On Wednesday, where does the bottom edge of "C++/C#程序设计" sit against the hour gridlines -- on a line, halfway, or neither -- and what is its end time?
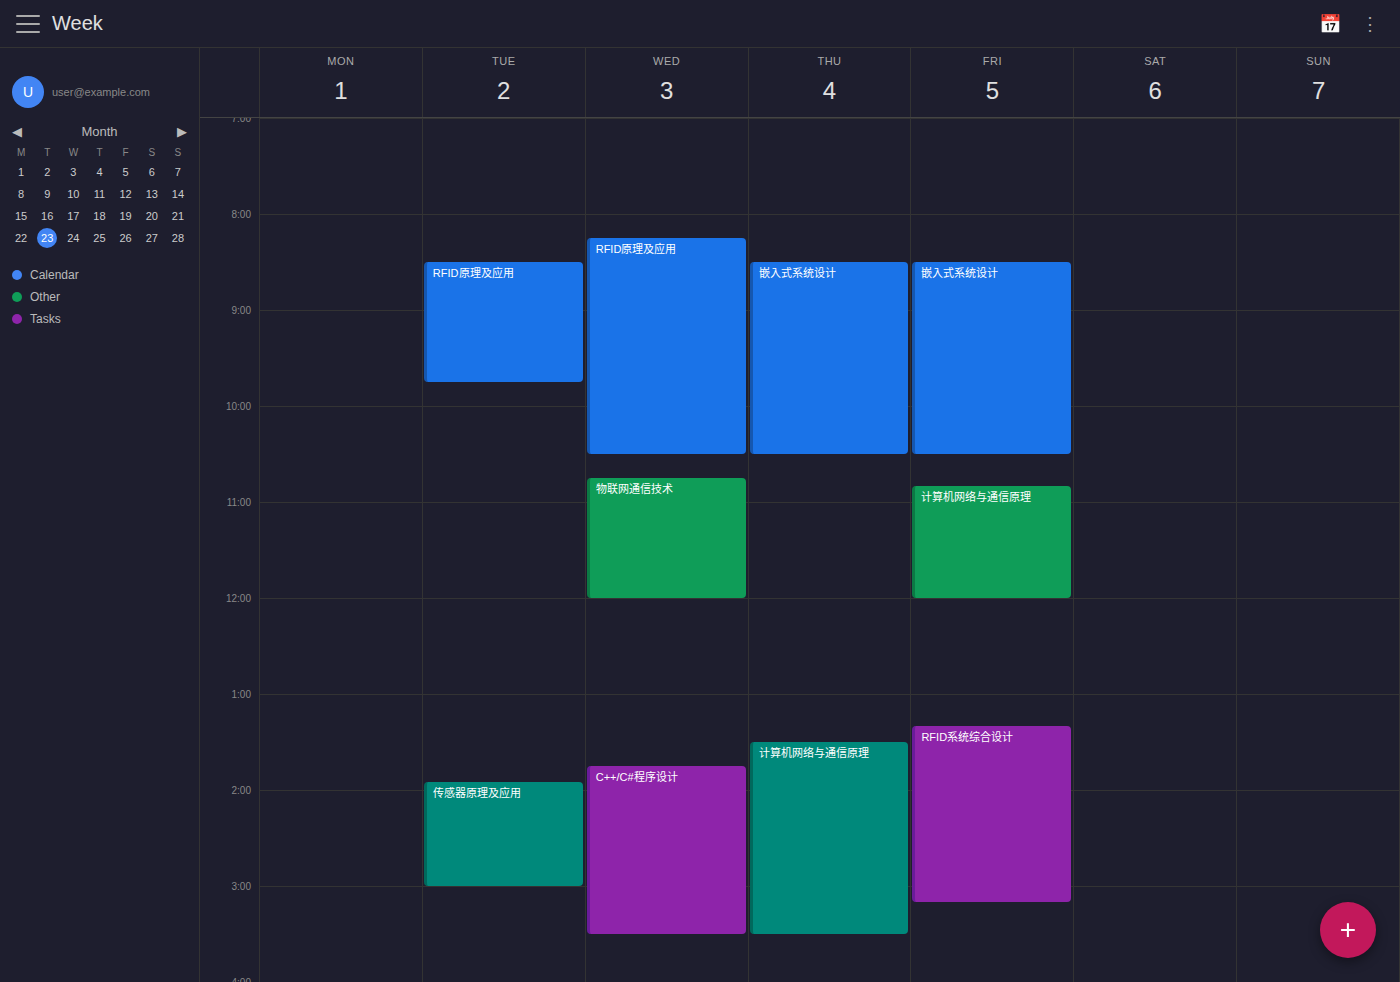
3:30 PM -- halfway between the 3 PM and 4 PM lines.